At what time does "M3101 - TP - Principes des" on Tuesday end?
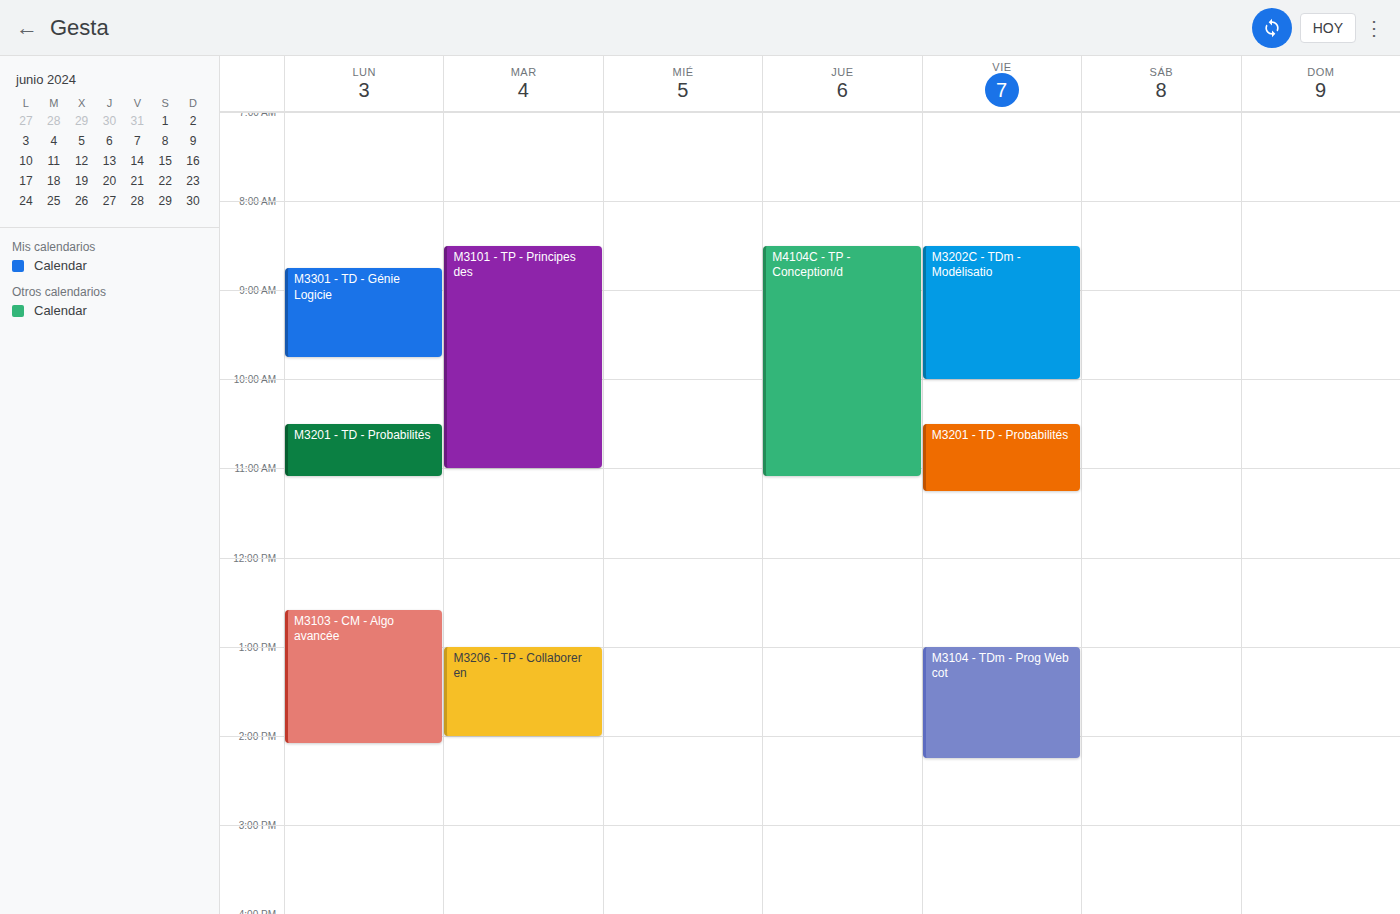
11:00